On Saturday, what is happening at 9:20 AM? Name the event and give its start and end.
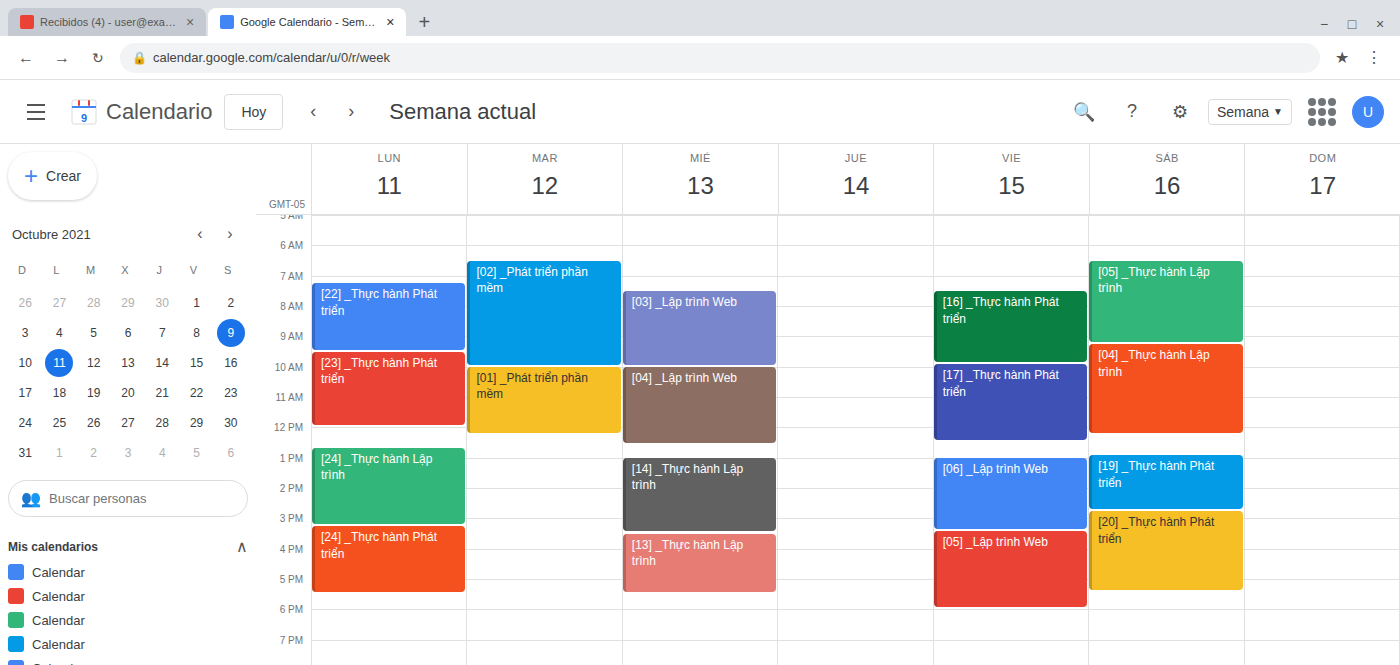
"[04] _Thực hành Lập trình", 9:15 AM to 12:15 PM